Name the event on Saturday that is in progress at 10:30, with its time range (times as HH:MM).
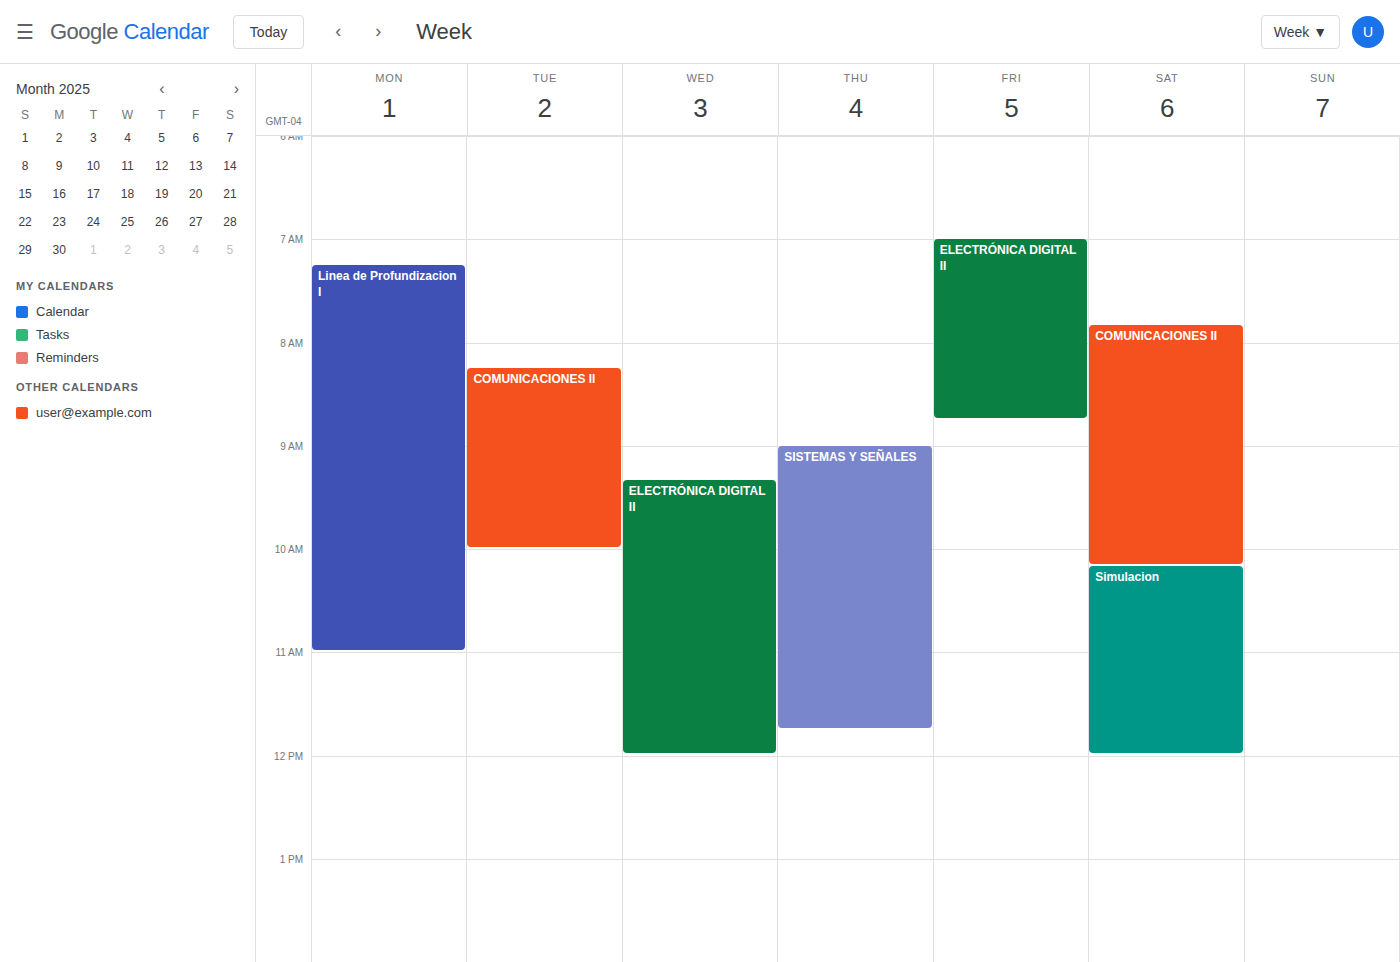
"Simulacion", 10:10 to 12:00